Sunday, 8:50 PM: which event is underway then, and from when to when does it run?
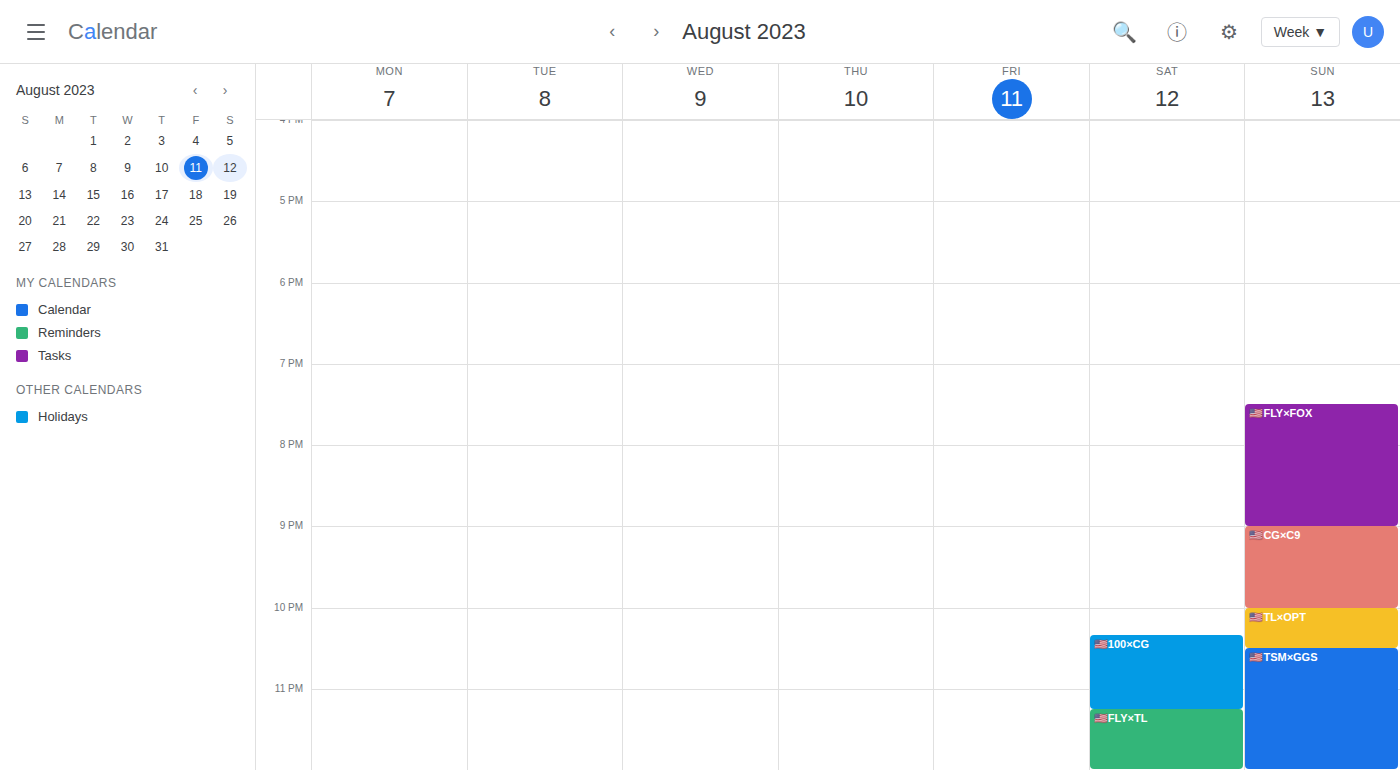
"🇺🇸FLY×FOX", 7:30 PM to 9:00 PM